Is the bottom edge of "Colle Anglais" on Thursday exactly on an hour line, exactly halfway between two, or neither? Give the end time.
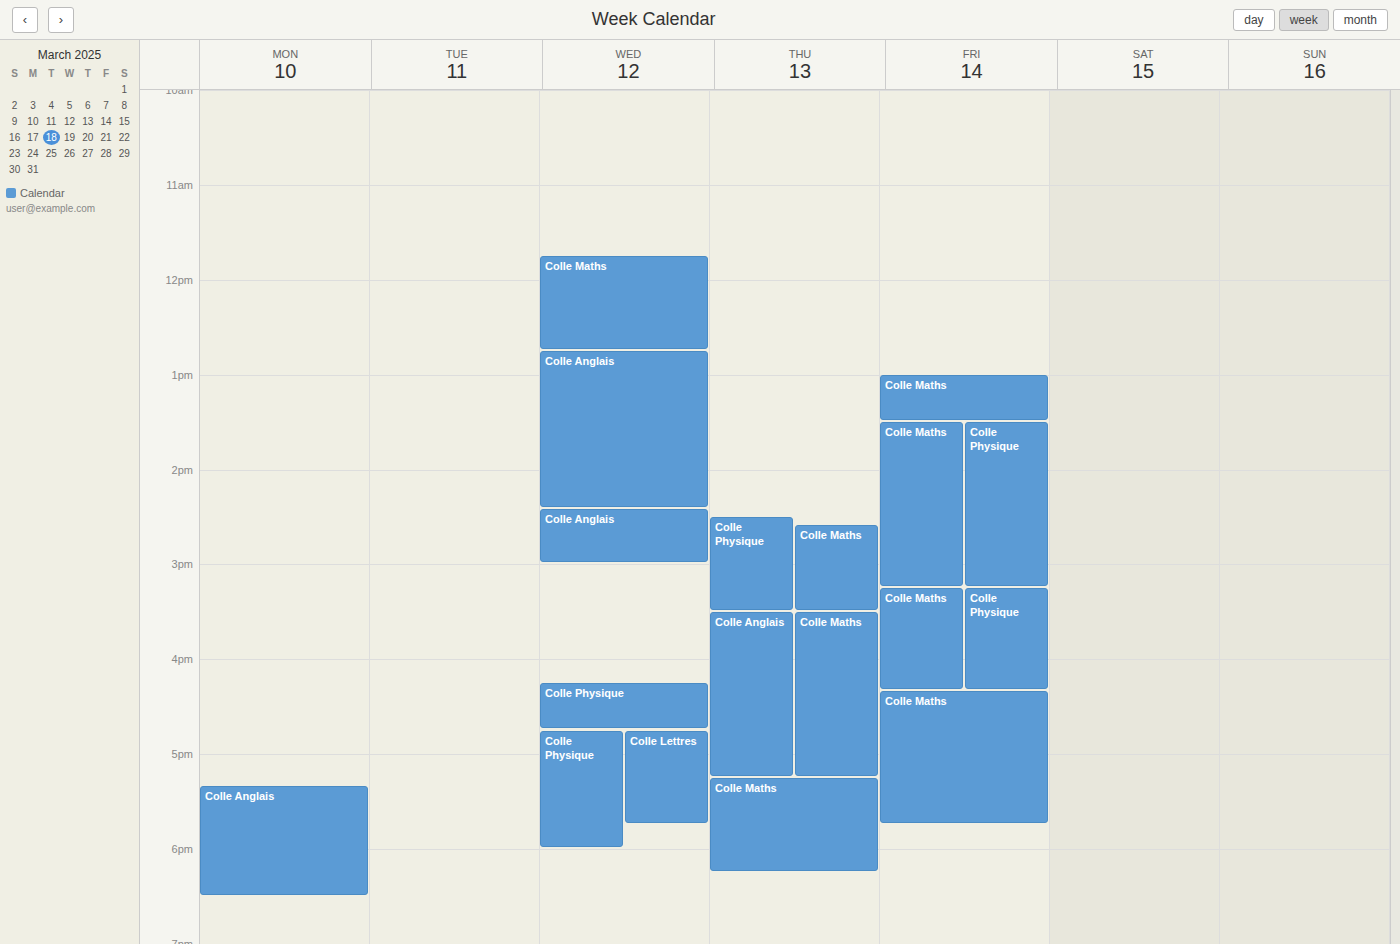
17:15 -- neither: a quarter of the way from the 17:00 line to the 18:00 line.